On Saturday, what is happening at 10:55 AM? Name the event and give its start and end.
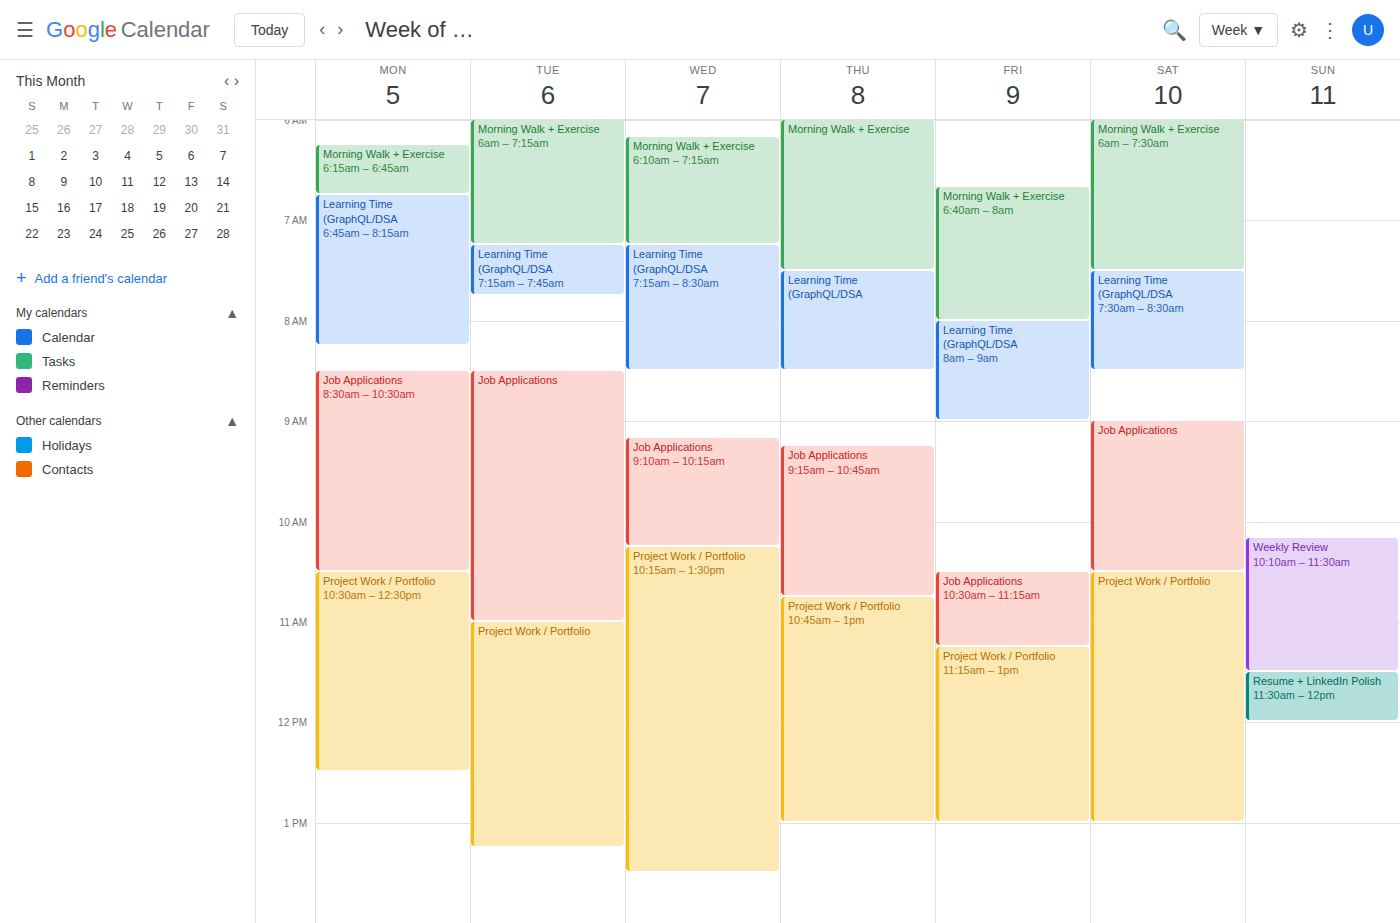
"Project Work / Portfolio", 10:30 AM to 1:00 PM